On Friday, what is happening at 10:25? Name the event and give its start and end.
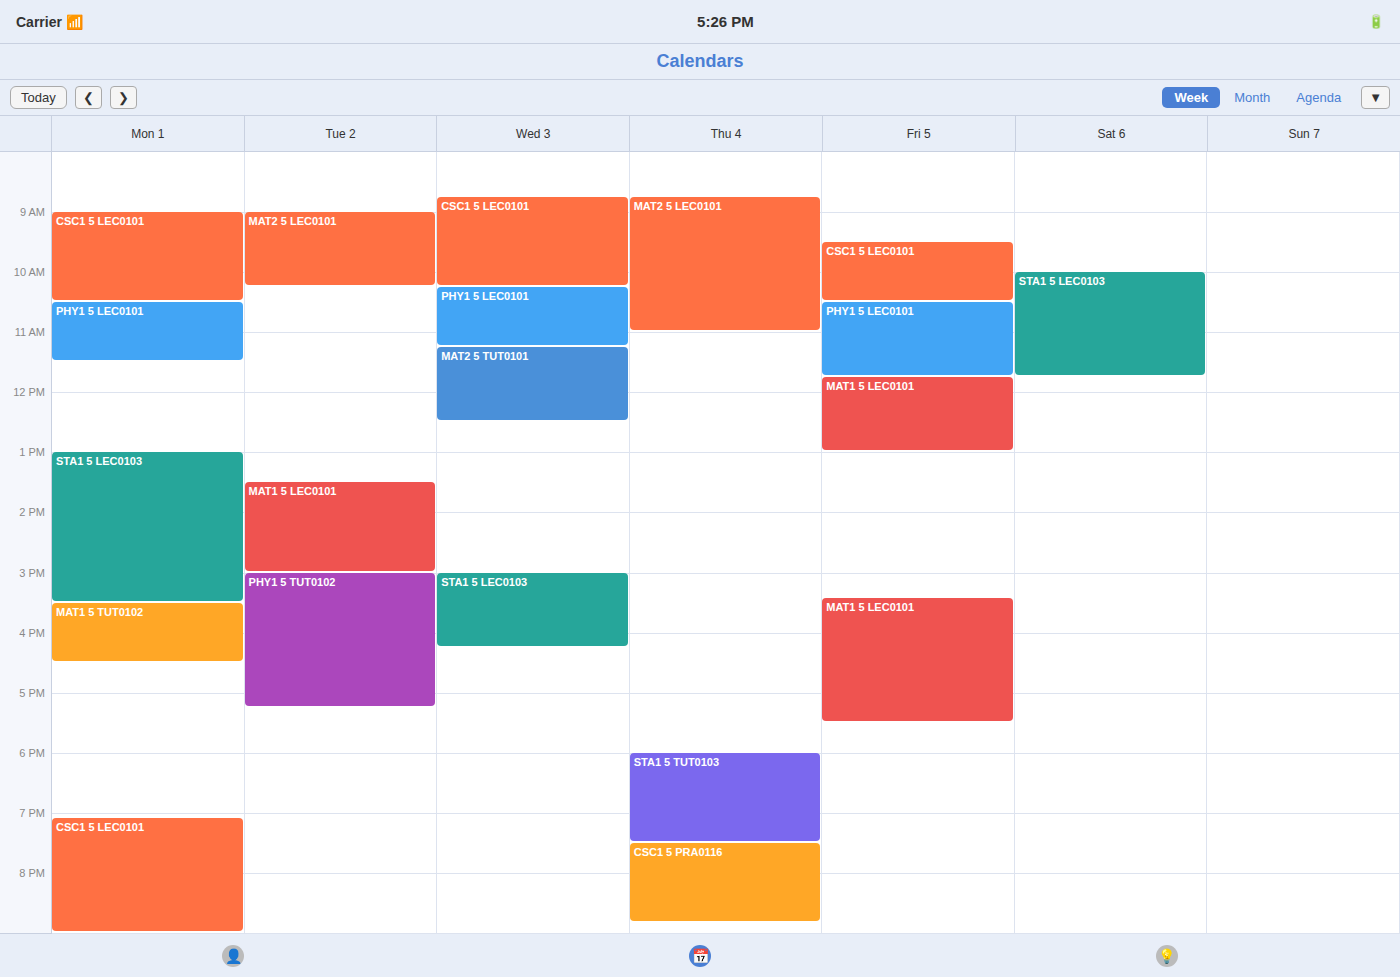
"CSC1 5 LEC0101", 09:30 to 10:30